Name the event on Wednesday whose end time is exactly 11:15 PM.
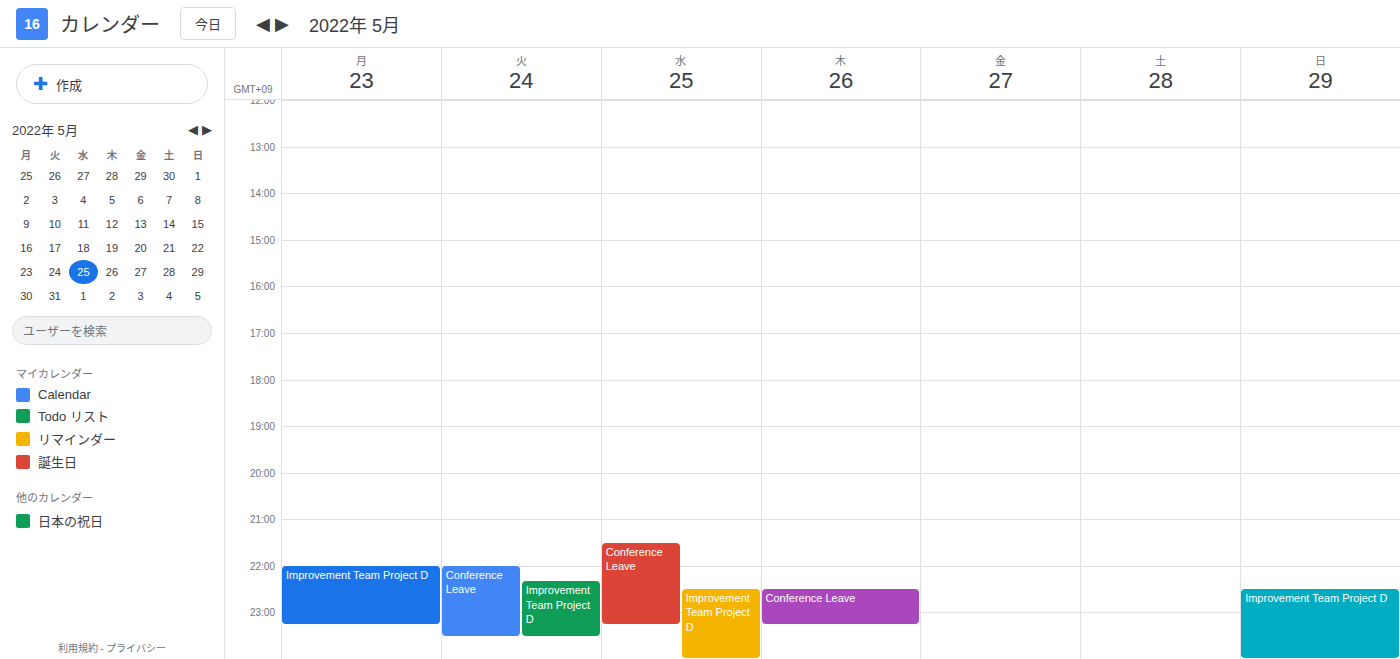
"Conference Leave"